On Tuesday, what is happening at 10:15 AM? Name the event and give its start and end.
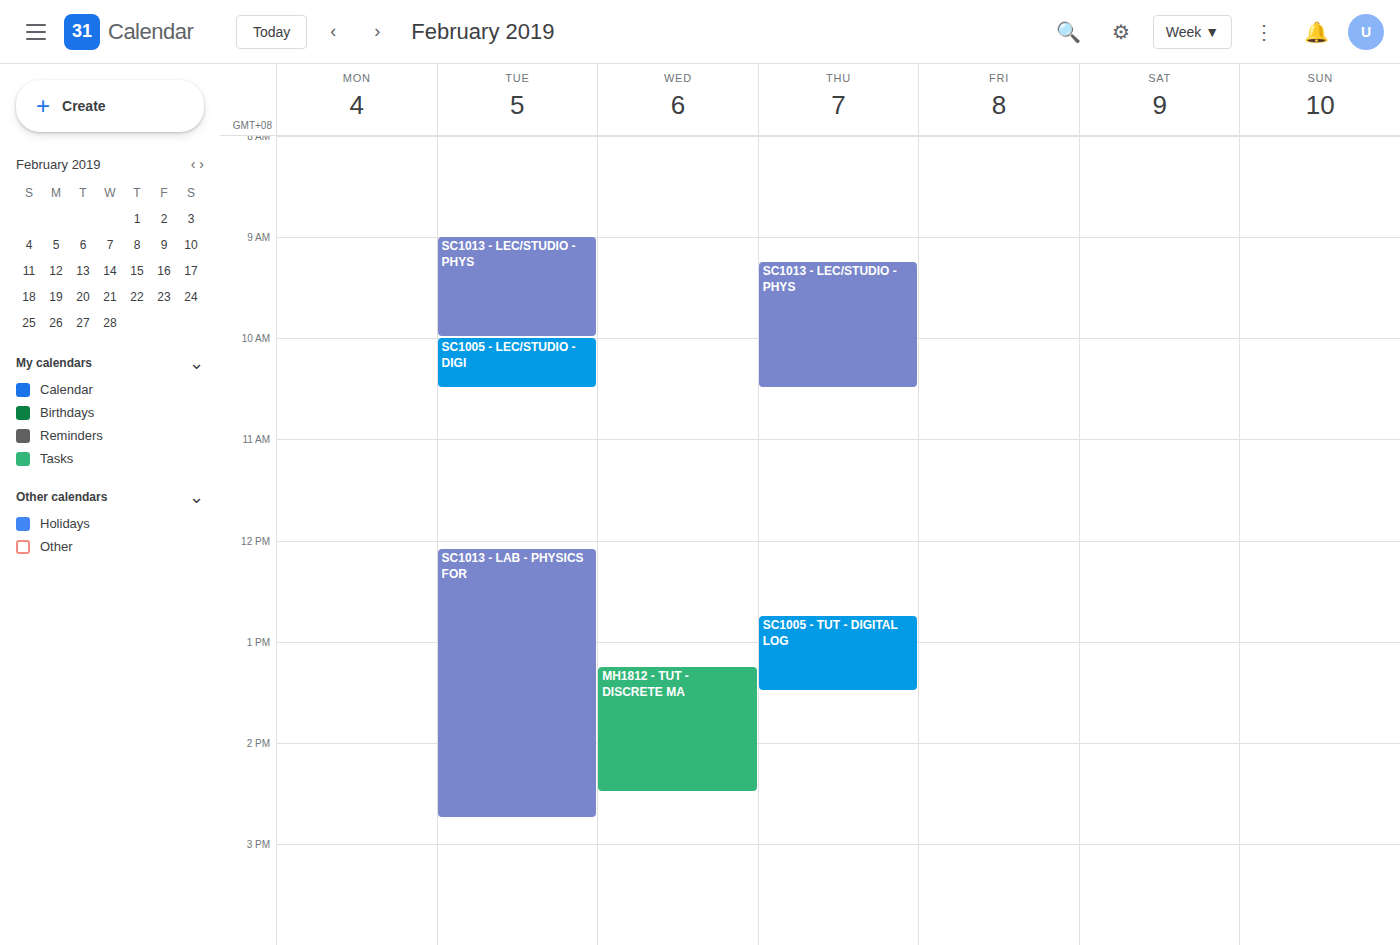
"SC1005 - LEC/STUDIO - DIGI", 10:00 AM to 10:30 AM